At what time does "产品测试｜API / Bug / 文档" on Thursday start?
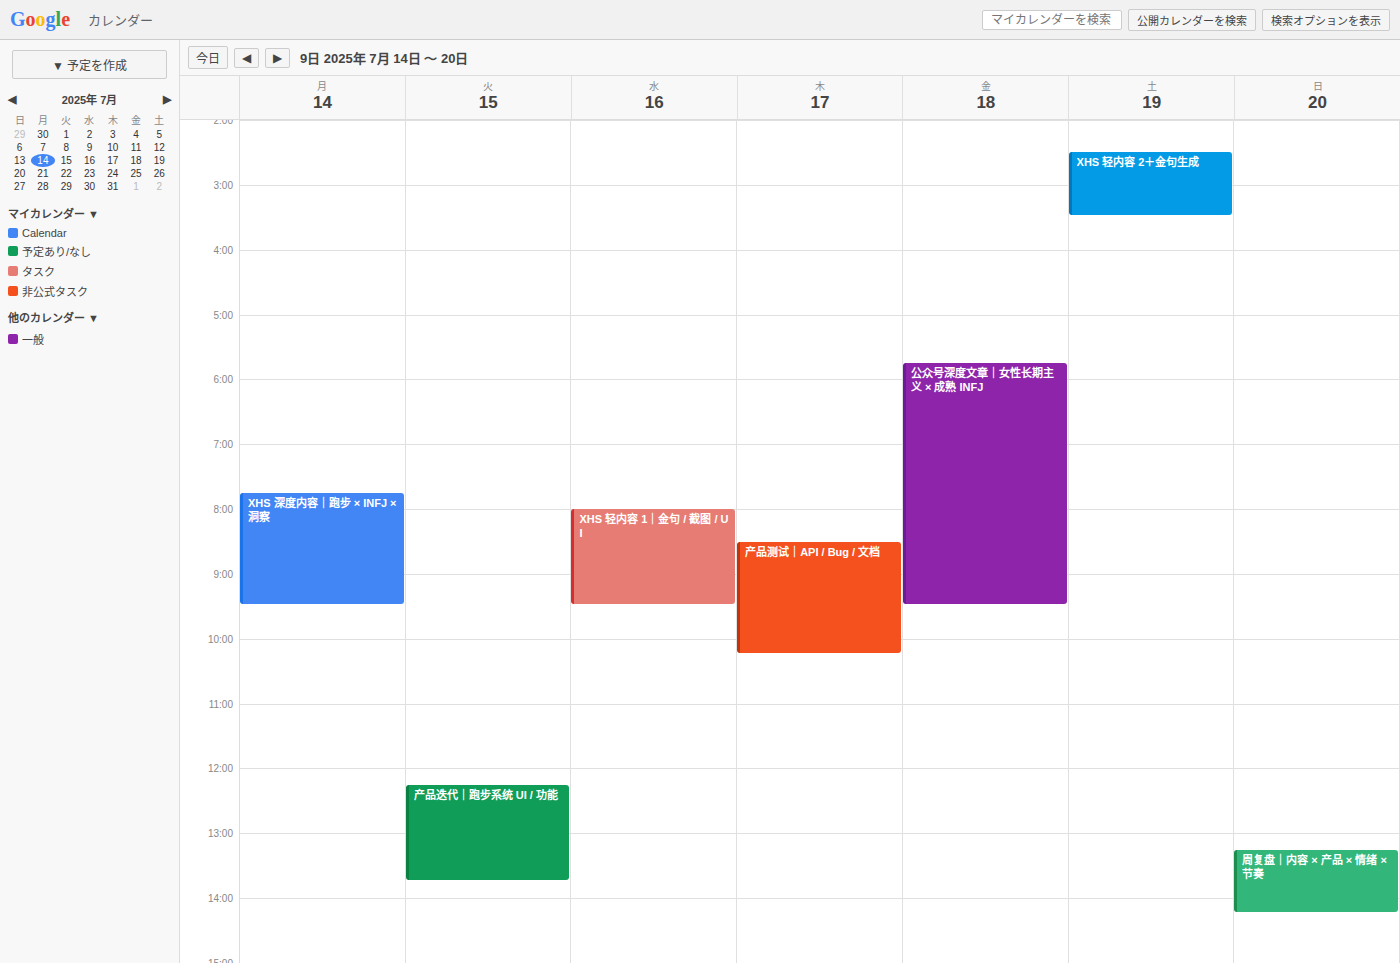
8:30 AM